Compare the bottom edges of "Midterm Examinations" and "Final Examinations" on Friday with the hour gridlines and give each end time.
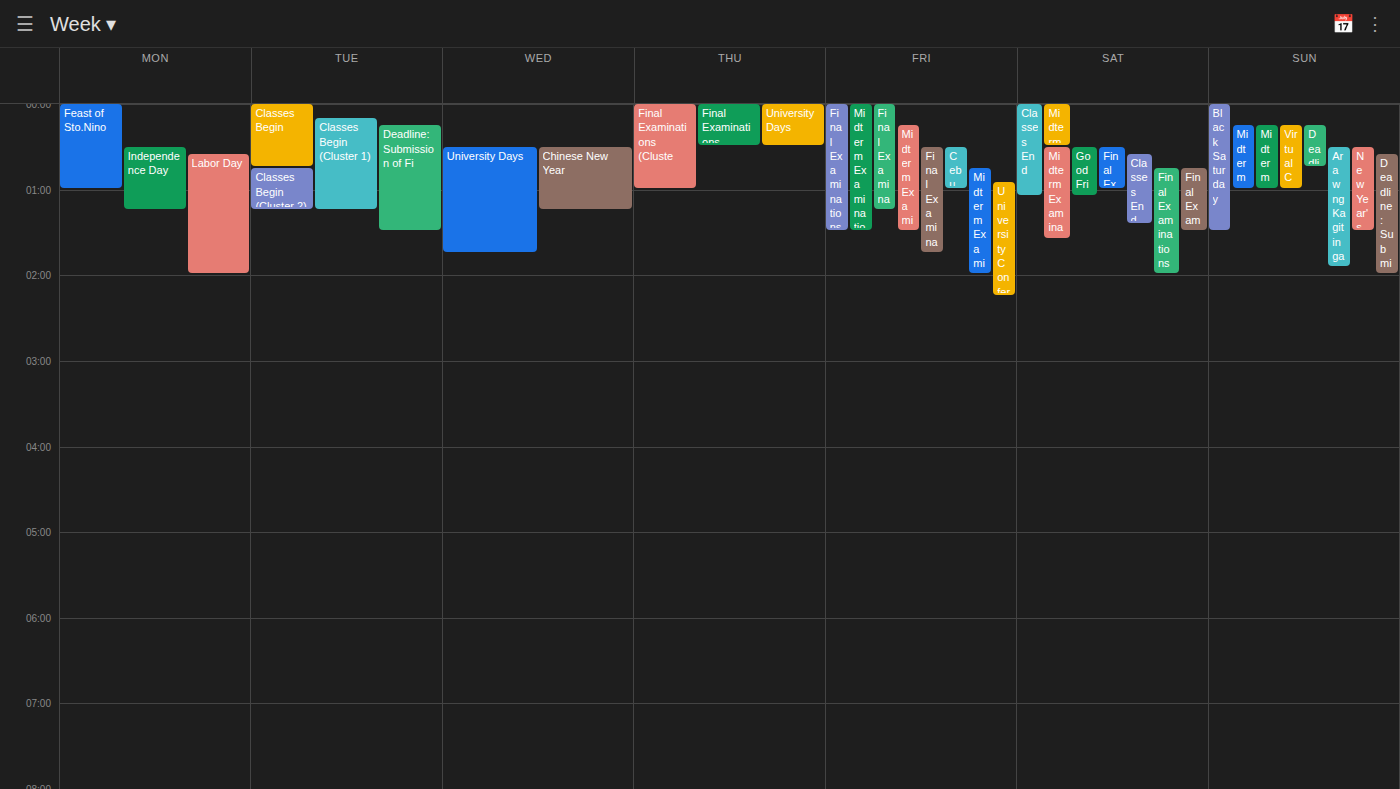
"Midterm Examinations": 2:00 AM, exactly on the 2 AM line. "Final Examinations": 1:30 AM, halfway between the 1 AM and 2 AM lines.